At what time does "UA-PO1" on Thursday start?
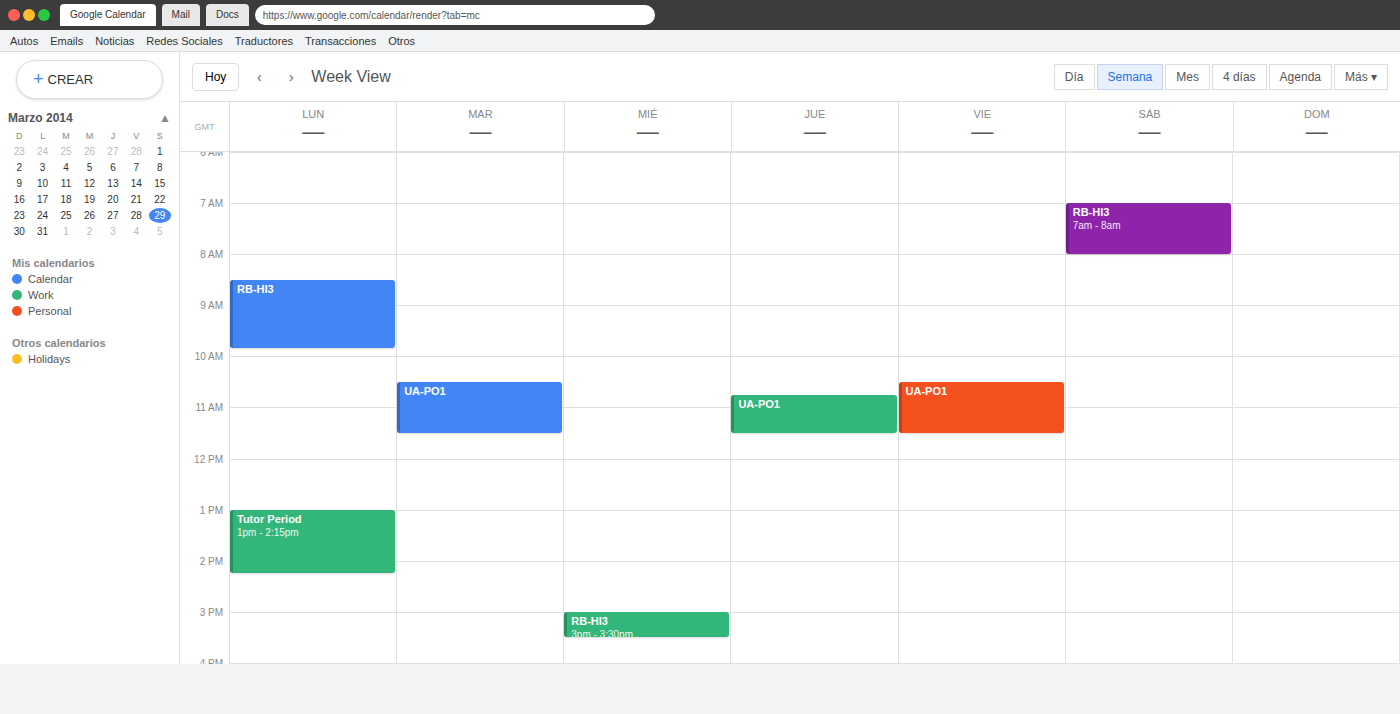
10:45 AM